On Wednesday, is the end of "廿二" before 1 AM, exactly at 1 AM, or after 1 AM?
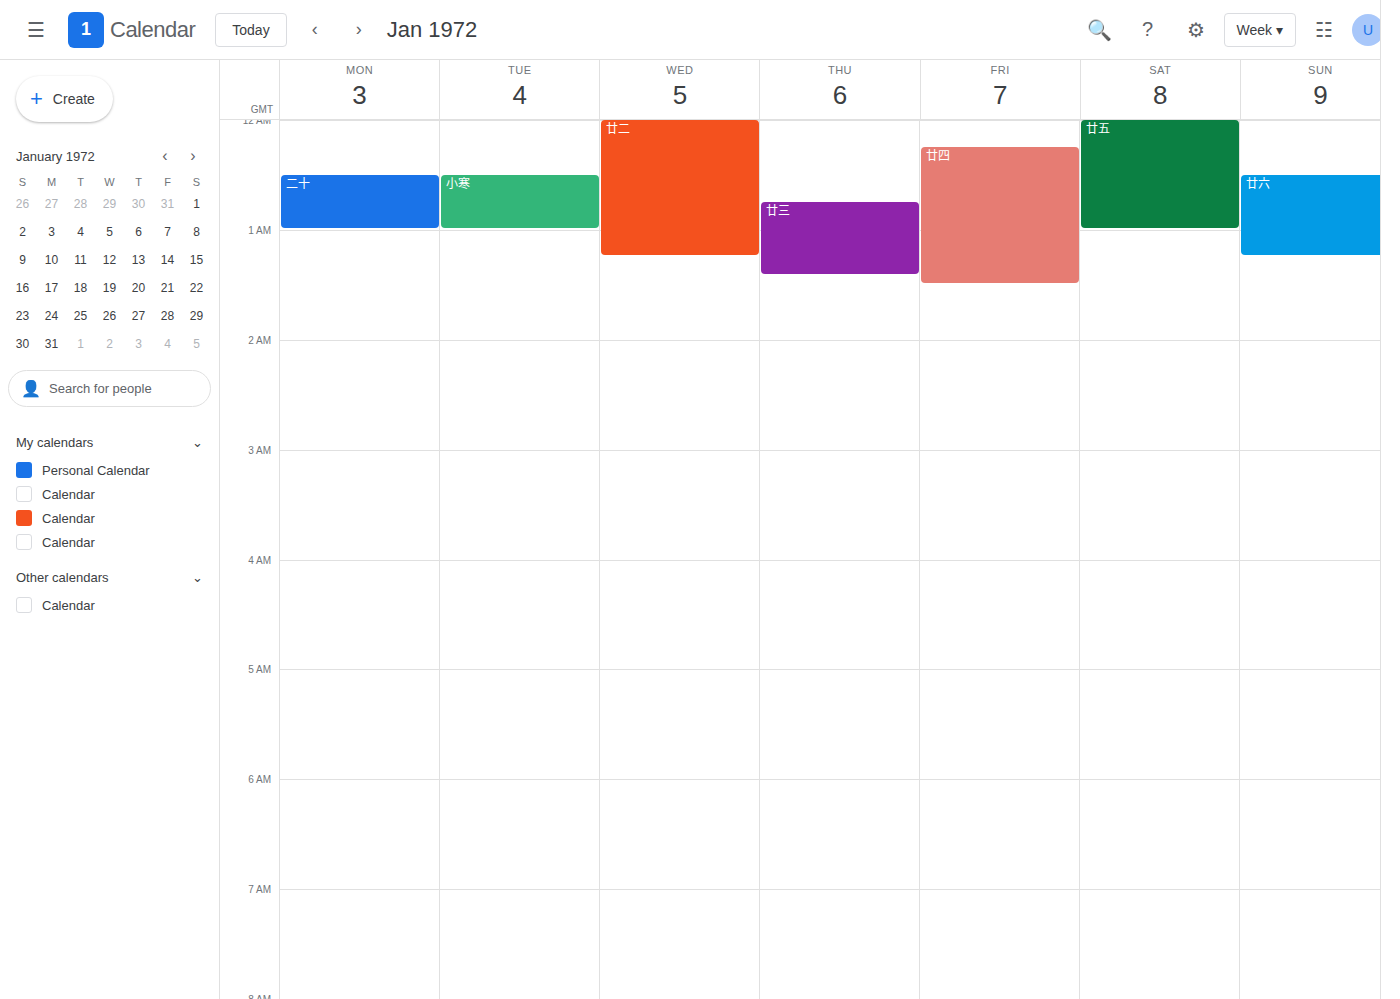
1:15 AM -- after 1 AM, 15 minutes below the 1 AM line.